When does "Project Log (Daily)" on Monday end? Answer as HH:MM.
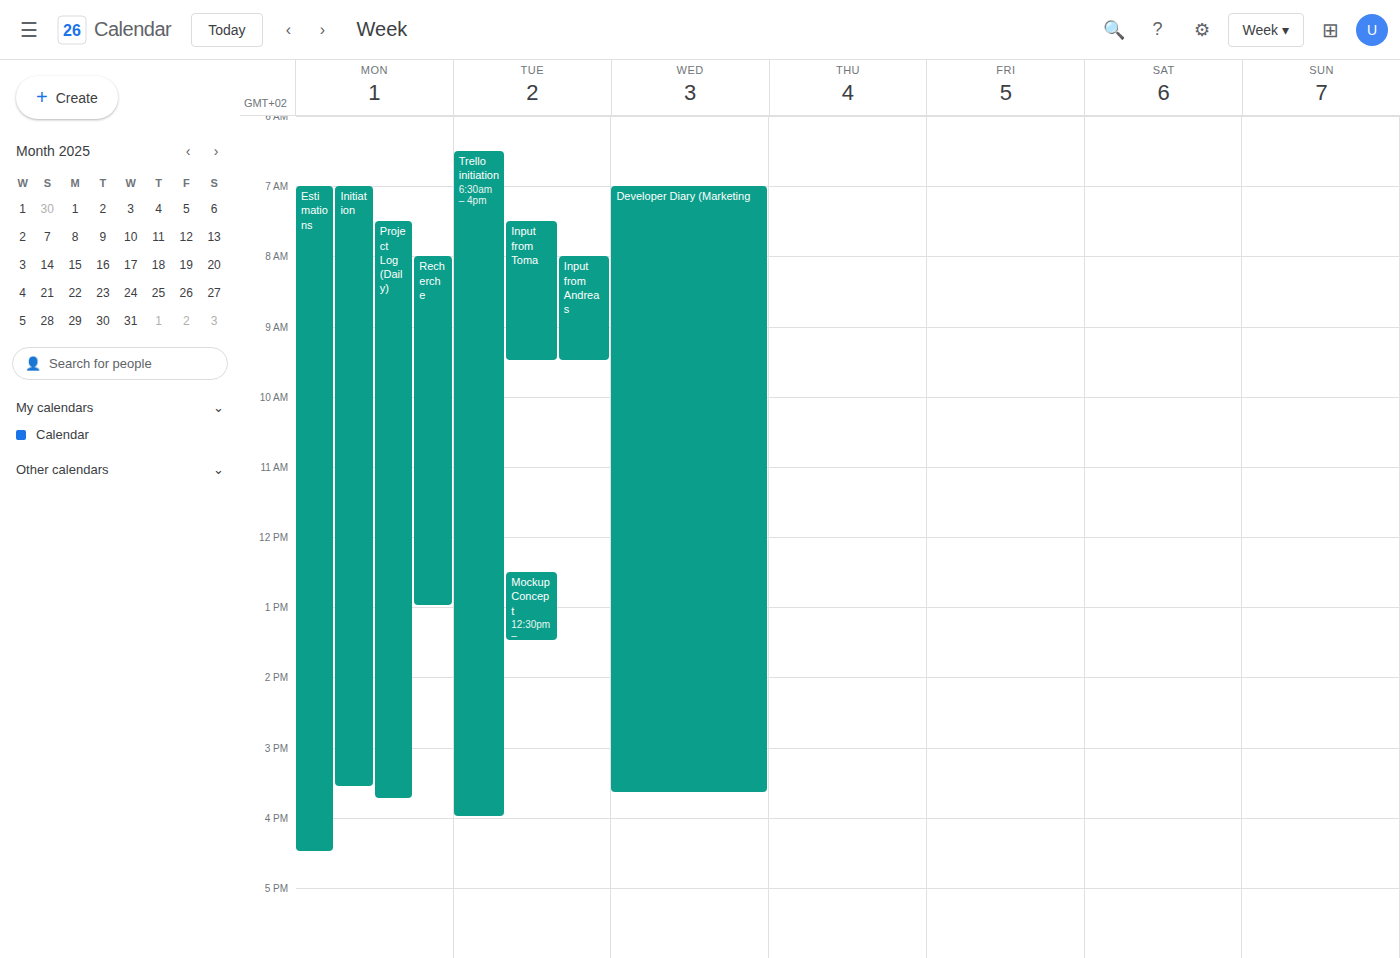
15:45